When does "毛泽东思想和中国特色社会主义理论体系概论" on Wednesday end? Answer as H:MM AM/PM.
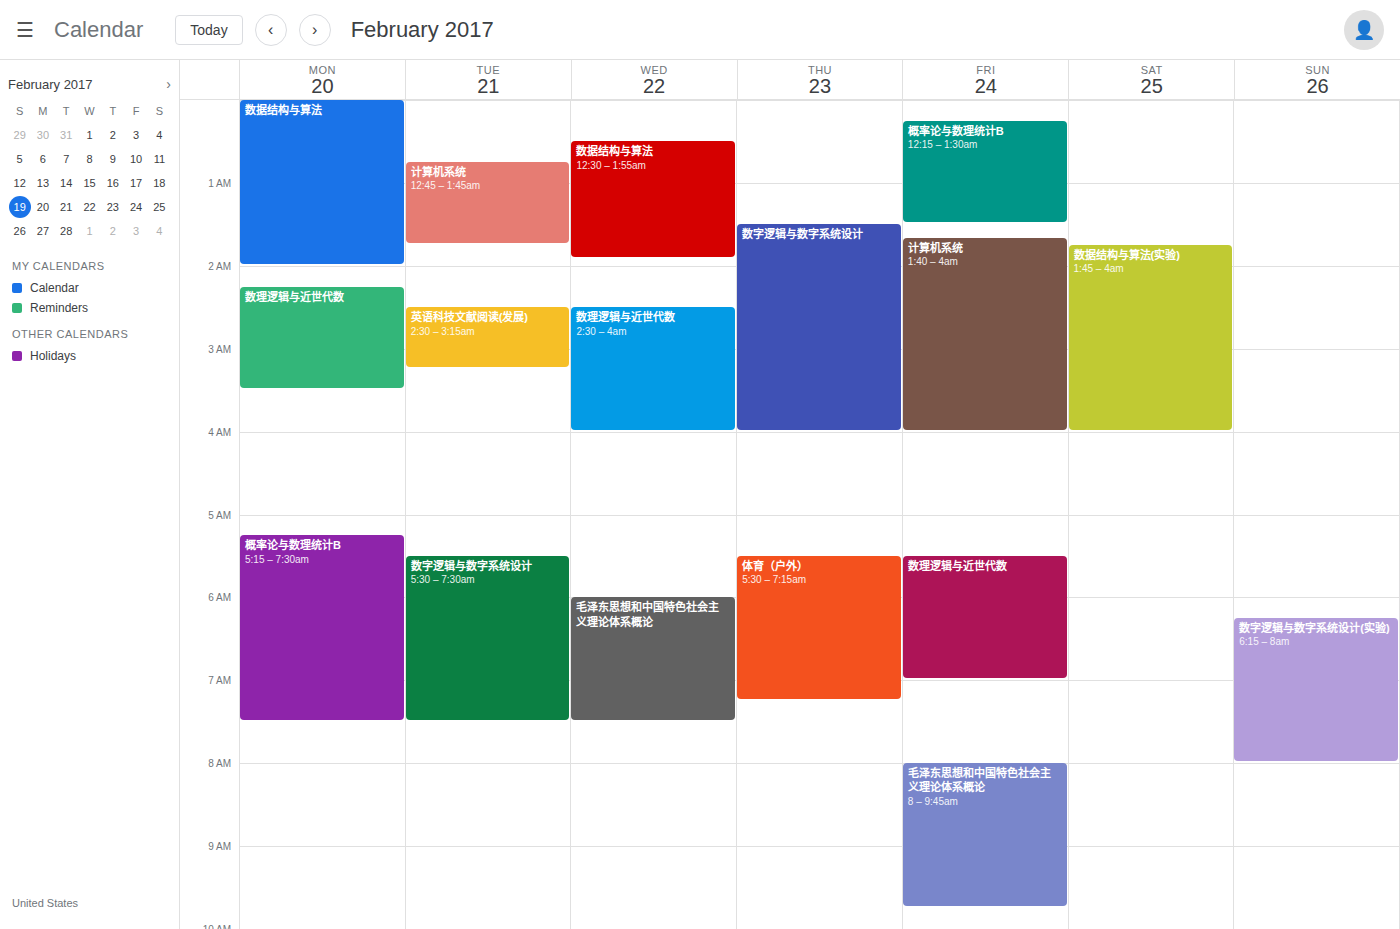
7:30 AM